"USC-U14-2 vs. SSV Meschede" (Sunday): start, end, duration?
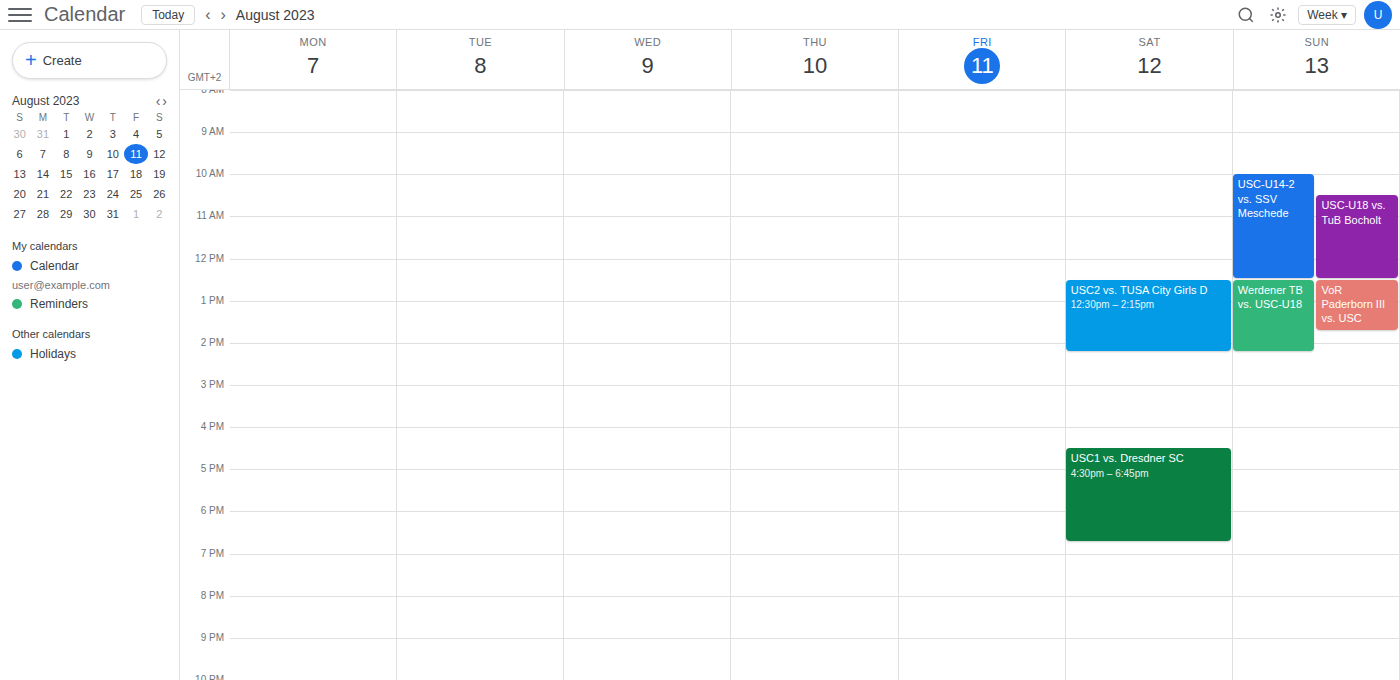
10:00 AM to 12:30 PM, 2 hours 30 minutes